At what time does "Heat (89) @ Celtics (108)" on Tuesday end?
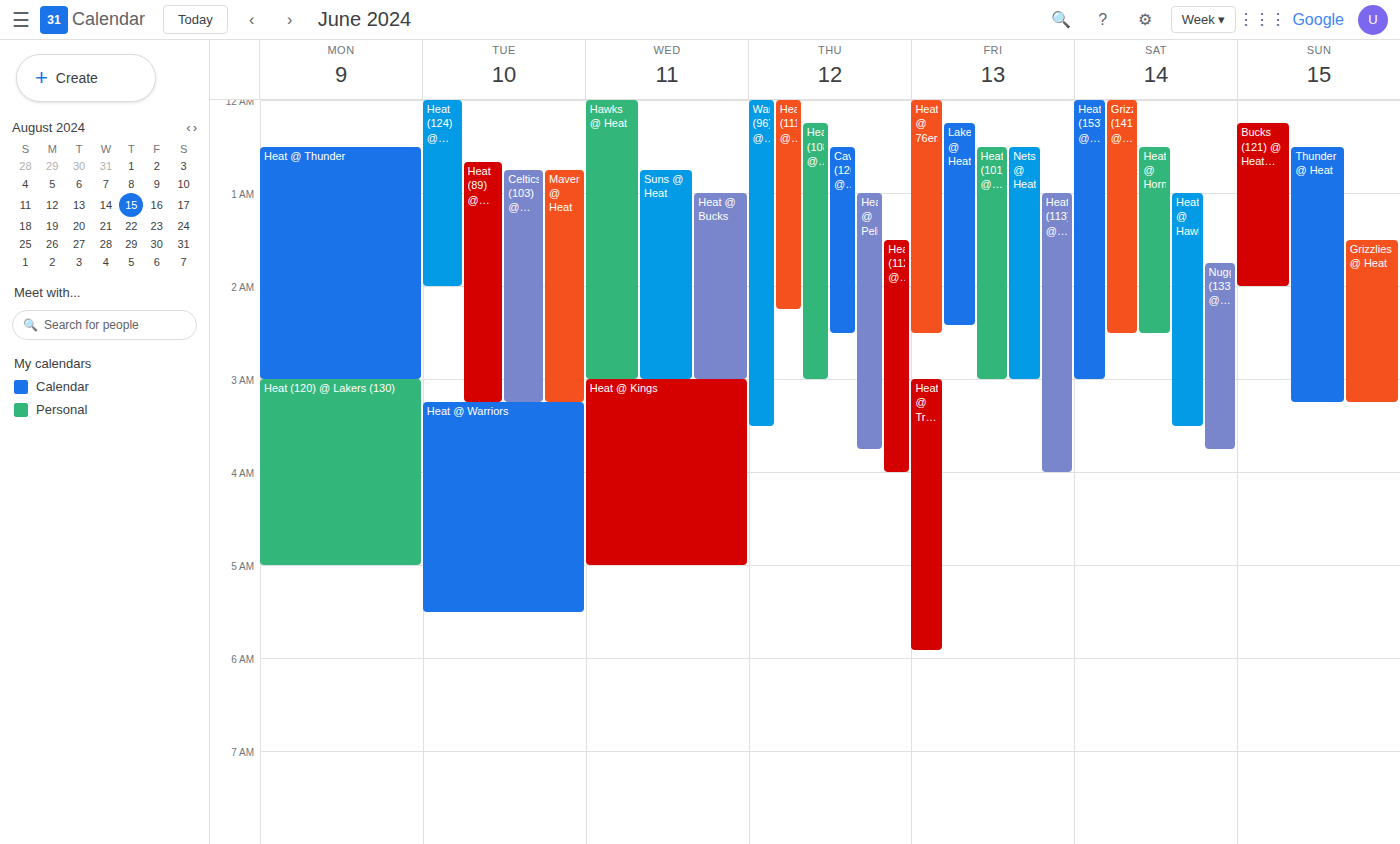
3:15 AM